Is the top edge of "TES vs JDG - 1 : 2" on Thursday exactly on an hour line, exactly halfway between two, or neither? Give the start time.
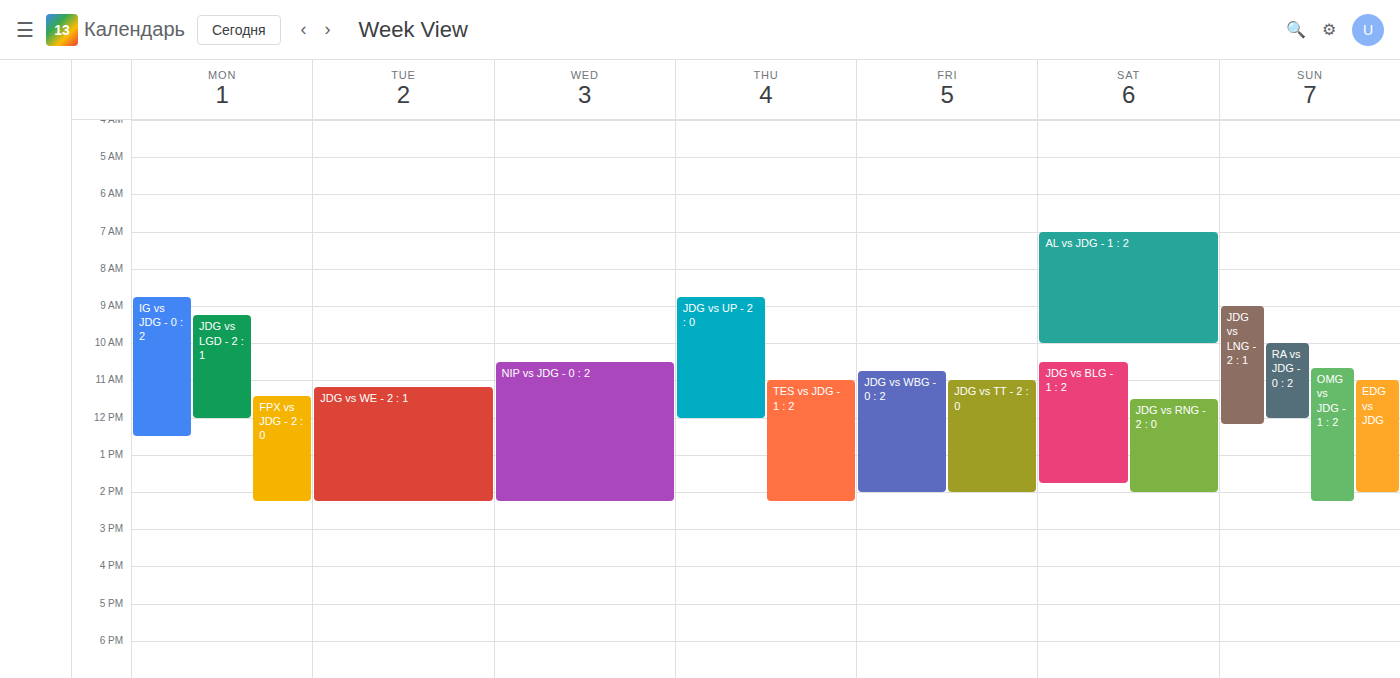
11:00 -- exactly on the 11:00 line.